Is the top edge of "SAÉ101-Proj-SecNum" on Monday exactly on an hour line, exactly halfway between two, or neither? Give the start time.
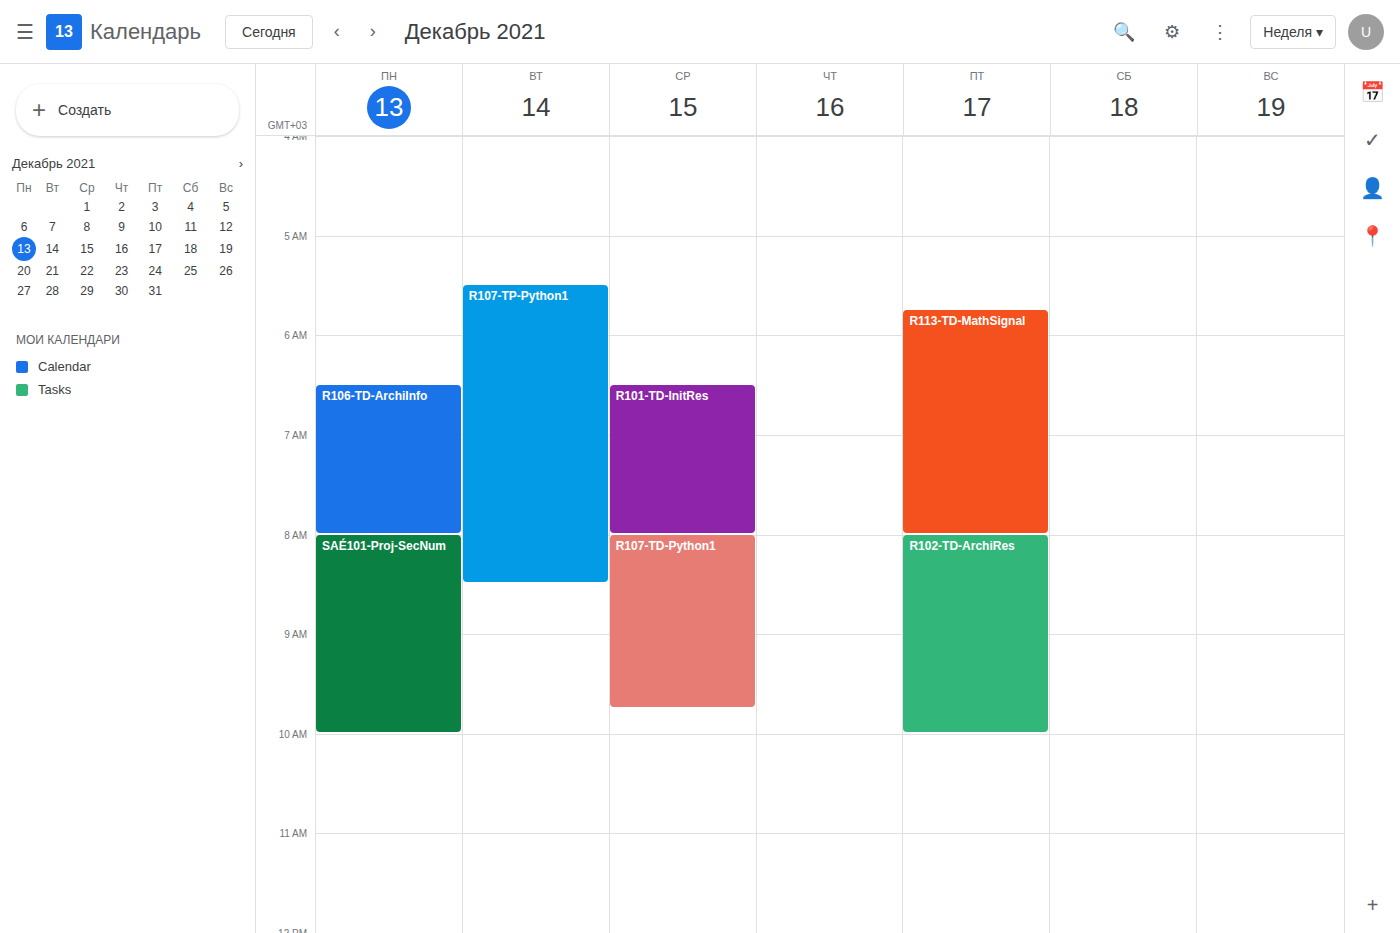
8:00 AM -- exactly on the 8 AM line.